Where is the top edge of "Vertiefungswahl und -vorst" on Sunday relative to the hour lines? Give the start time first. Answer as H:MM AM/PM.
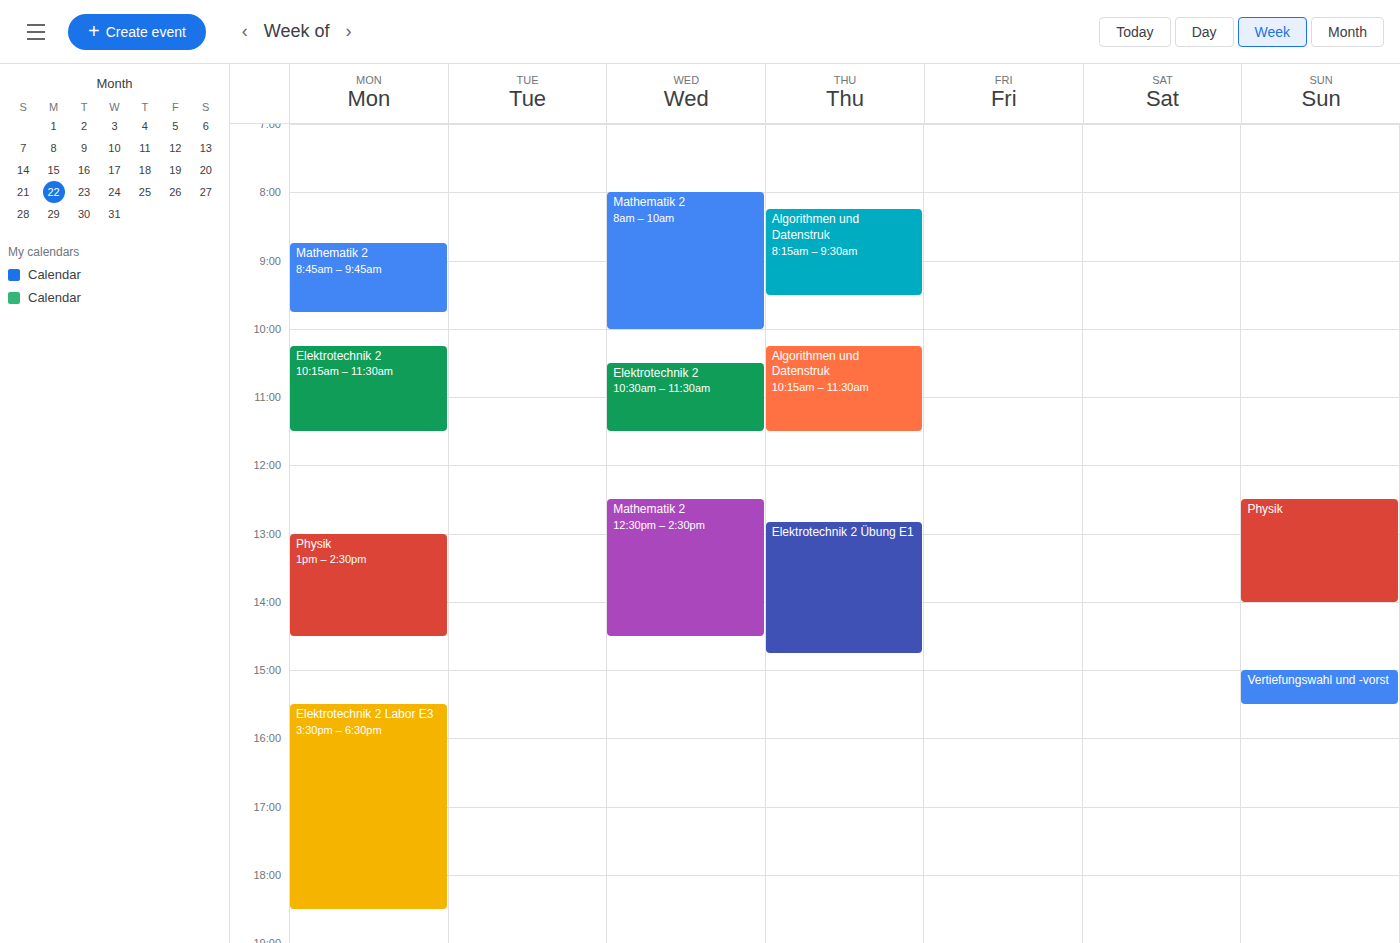
3:00 PM -- exactly on the 3 PM line.